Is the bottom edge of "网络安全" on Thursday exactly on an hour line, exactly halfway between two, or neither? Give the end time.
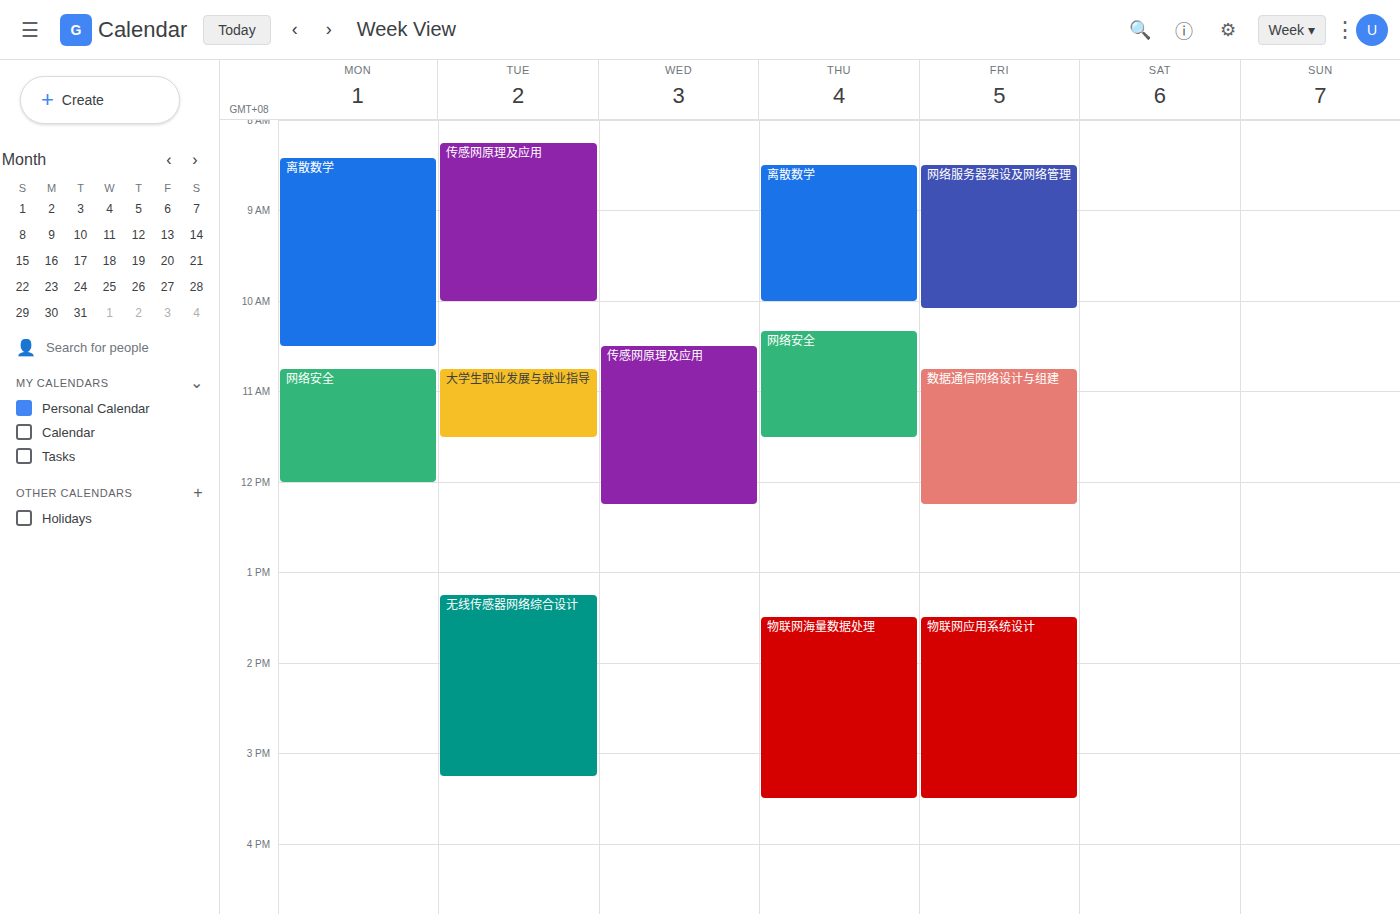
11:30 AM -- halfway between the 11 AM and 12 PM lines.